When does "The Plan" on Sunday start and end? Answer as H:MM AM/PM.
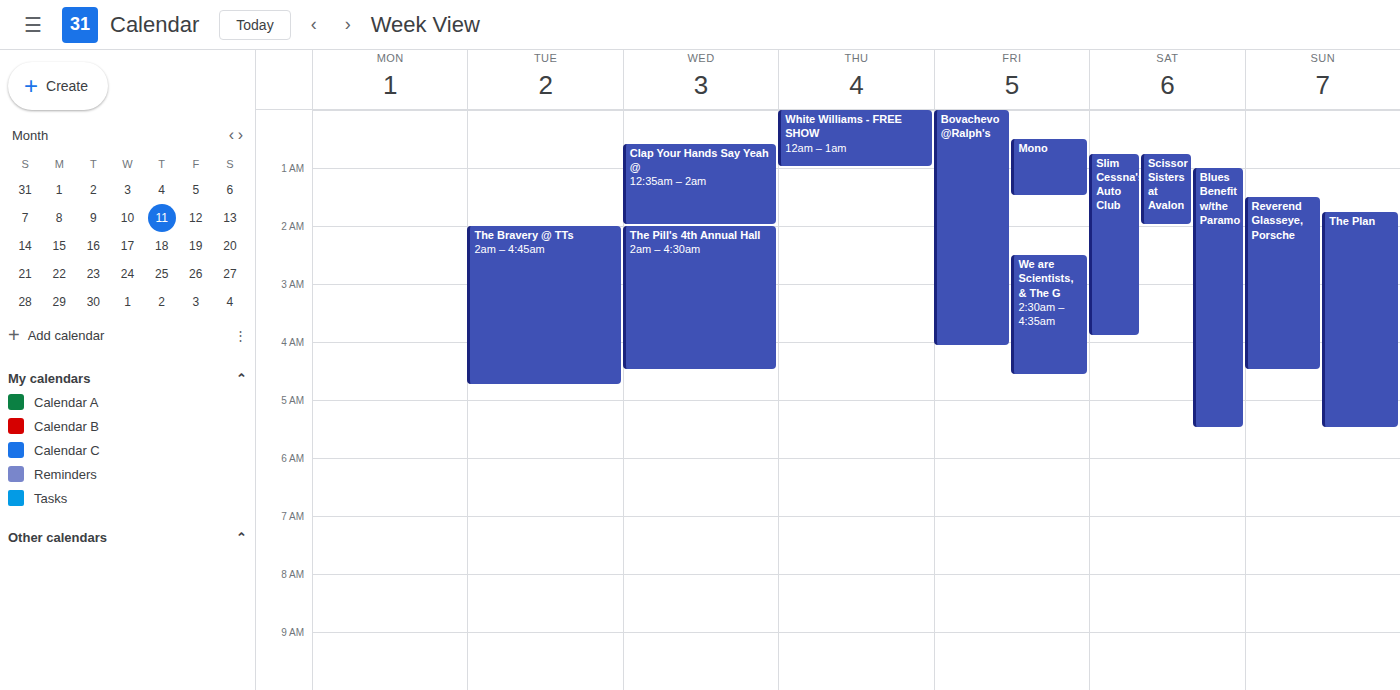
1:45 AM to 5:30 AM